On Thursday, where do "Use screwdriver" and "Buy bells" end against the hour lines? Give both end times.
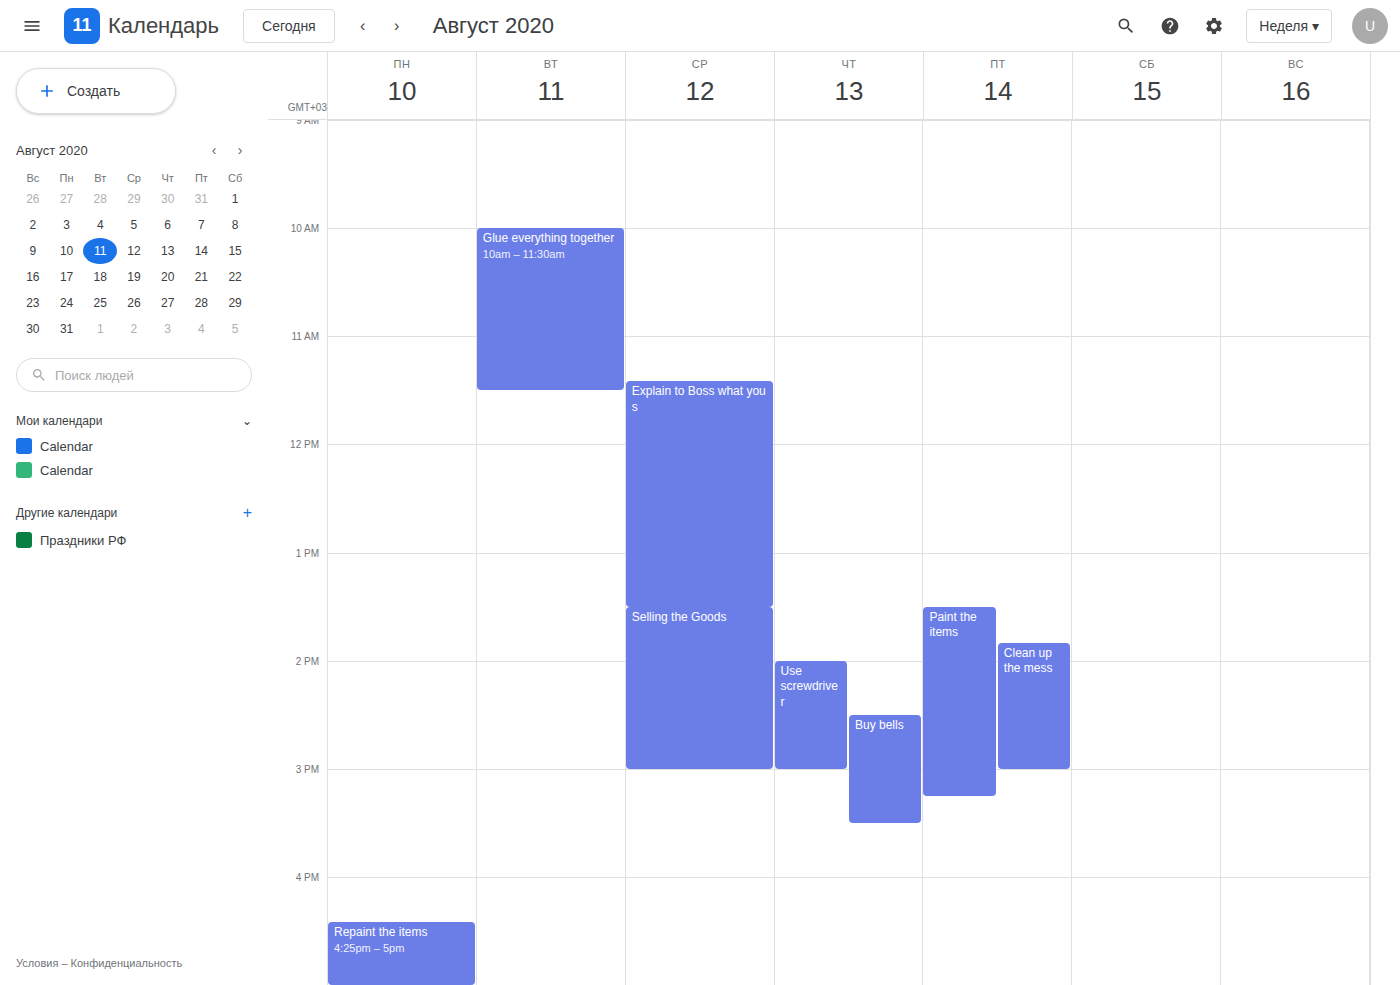
"Use screwdriver": 3:00 PM, exactly on the 3 PM line. "Buy bells": 3:30 PM, halfway between the 3 PM and 4 PM lines.